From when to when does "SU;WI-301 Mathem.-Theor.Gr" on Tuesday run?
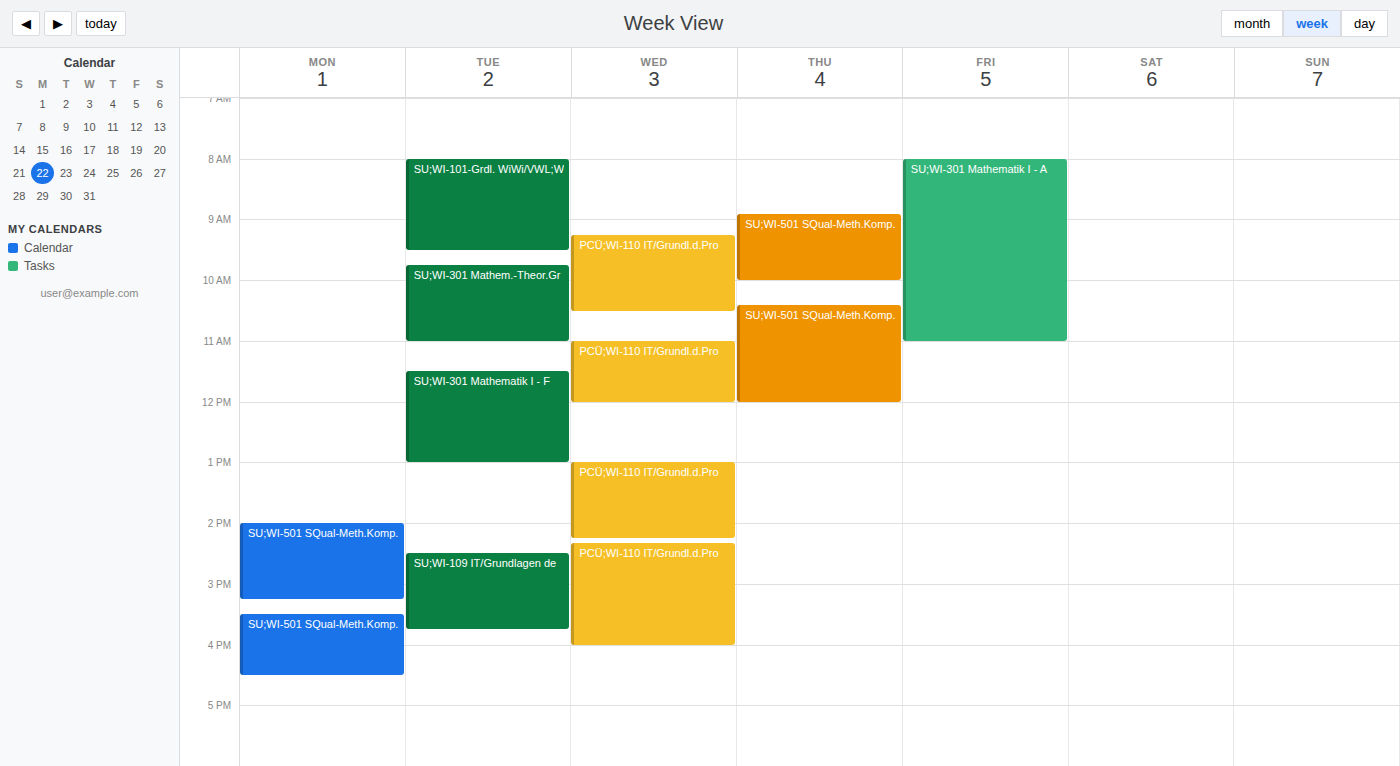
9:45 AM to 11:00 AM